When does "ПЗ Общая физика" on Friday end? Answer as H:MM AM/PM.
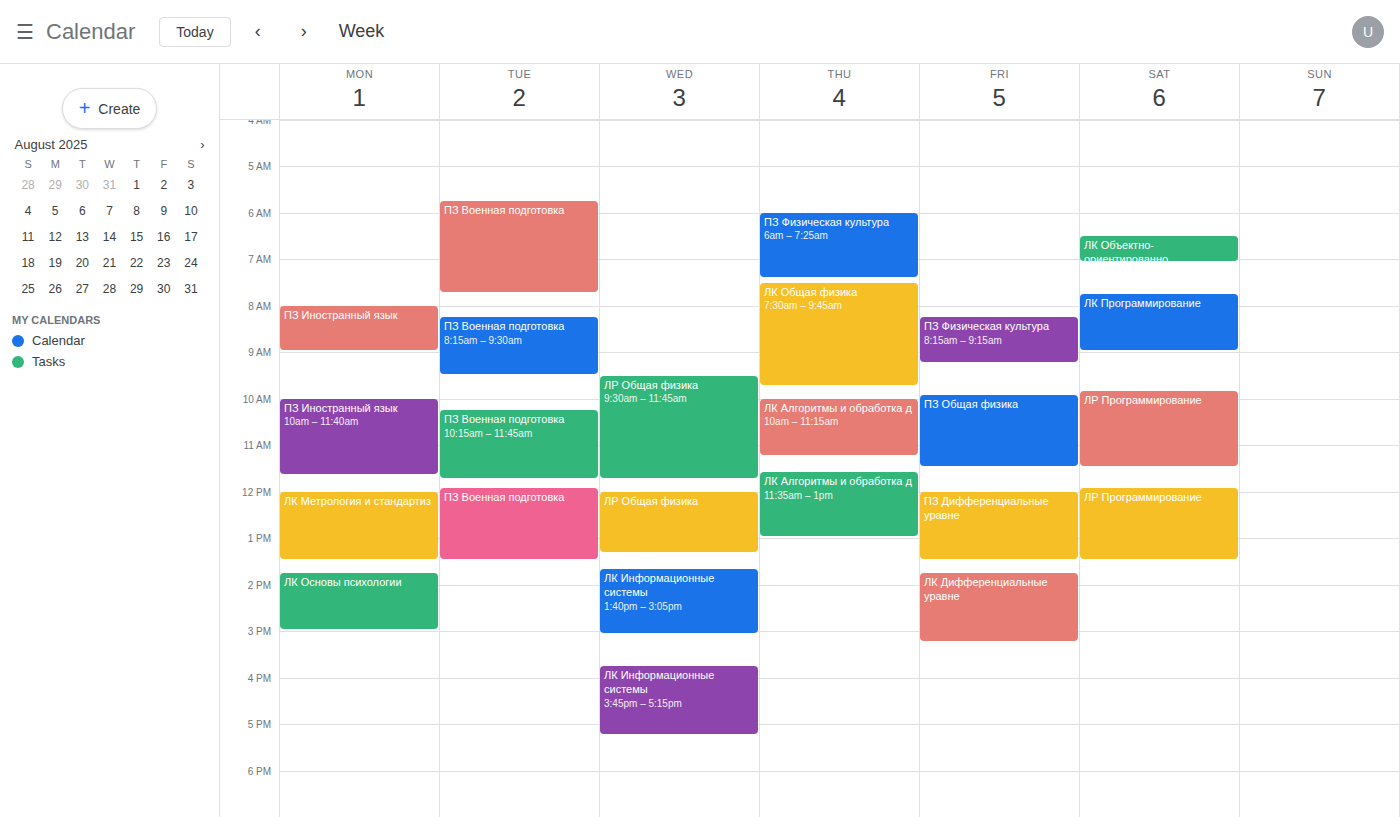
11:30 AM